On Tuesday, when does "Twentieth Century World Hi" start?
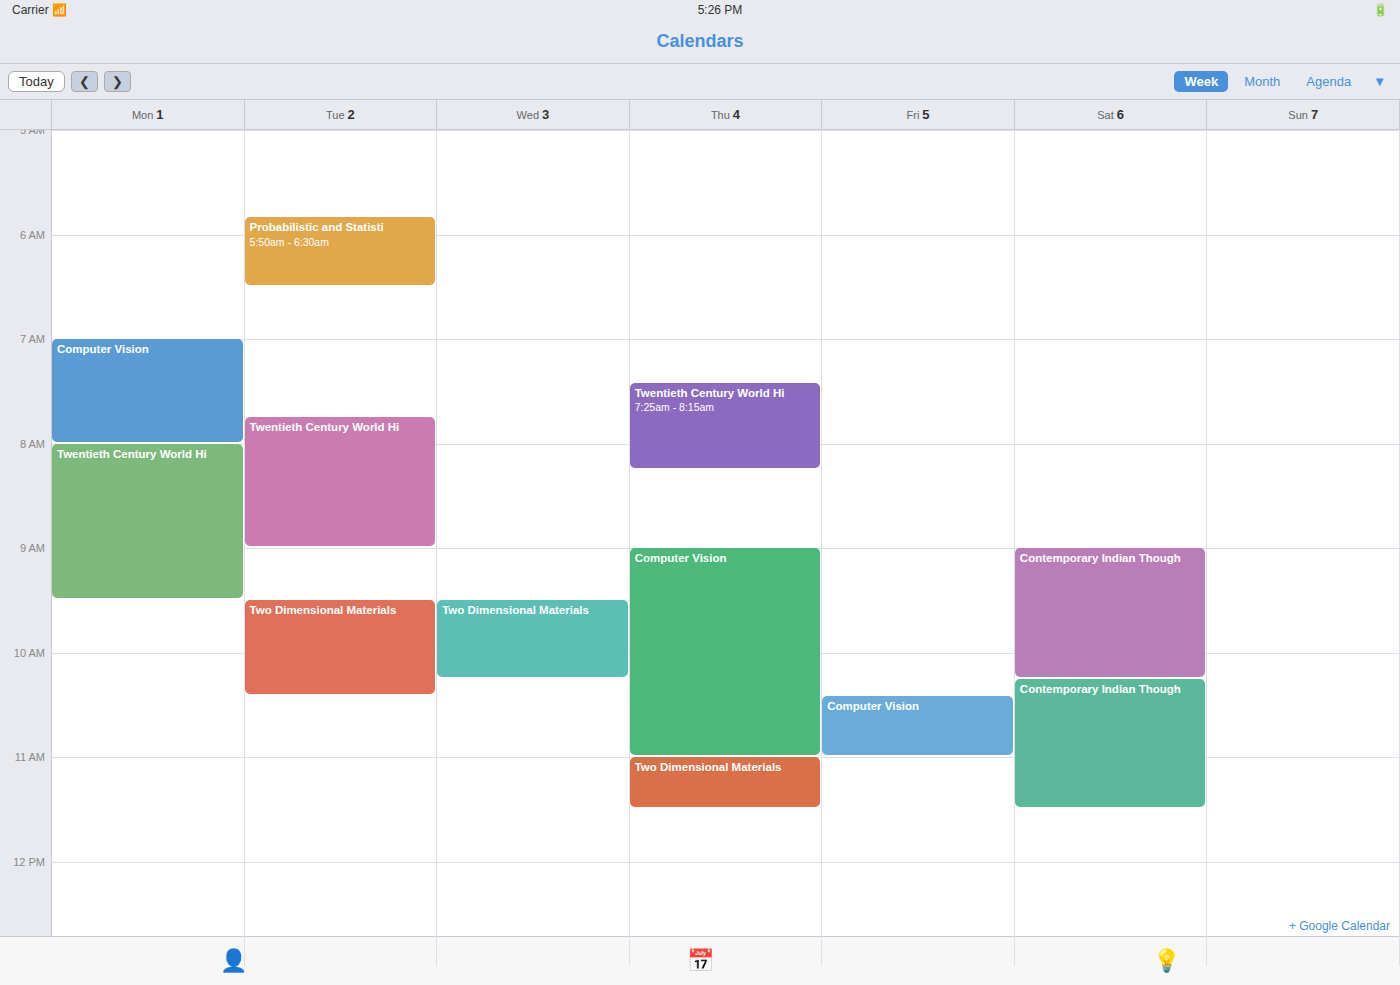
7:45 AM